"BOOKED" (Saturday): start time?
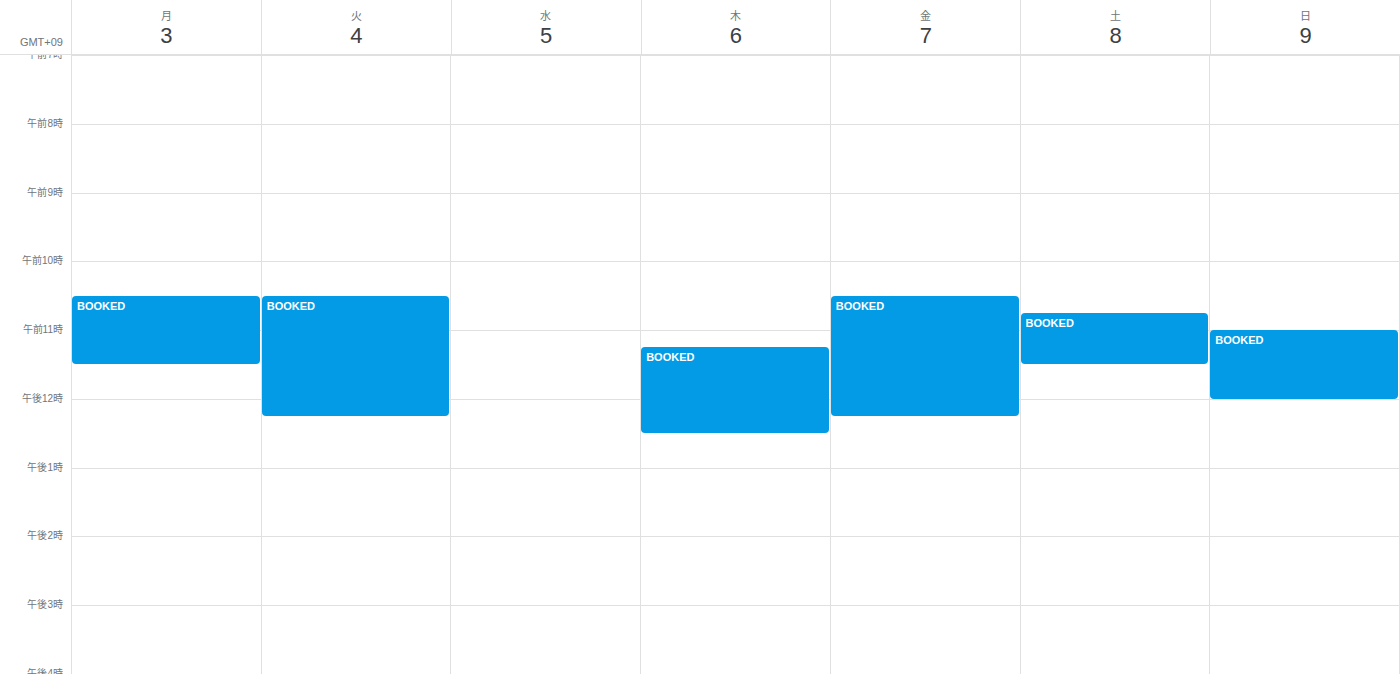
10:45 AM